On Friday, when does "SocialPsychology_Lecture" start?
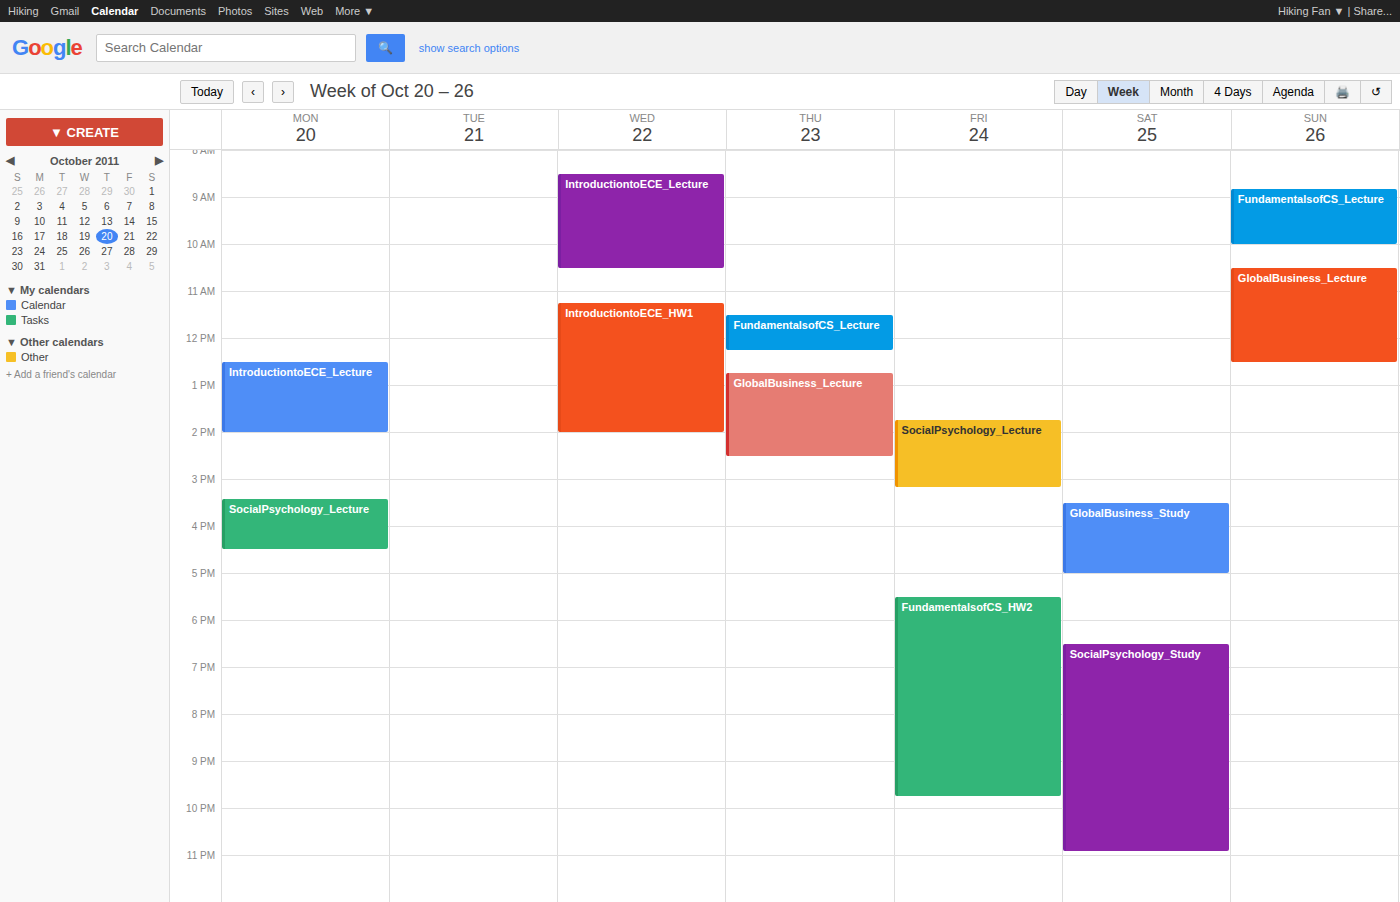
1:45 PM